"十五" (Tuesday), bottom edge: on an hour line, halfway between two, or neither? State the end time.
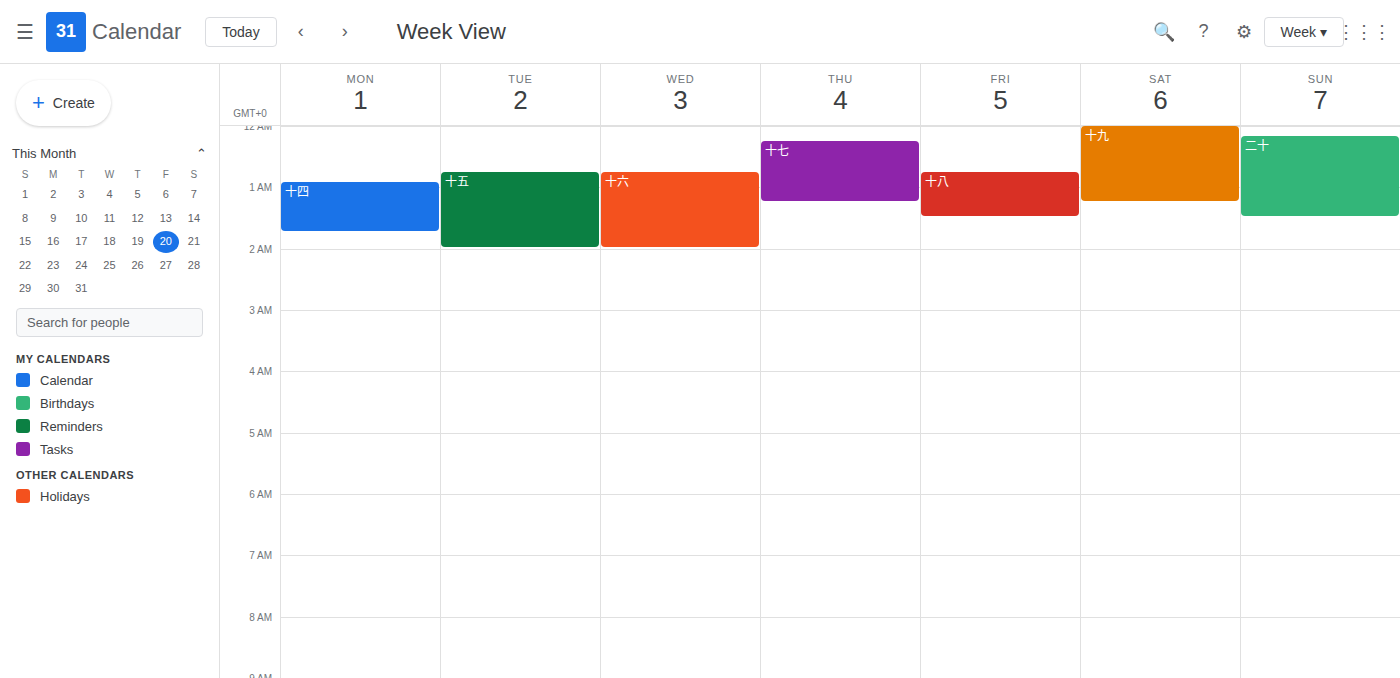
2:00 AM -- exactly on the 2 AM line.